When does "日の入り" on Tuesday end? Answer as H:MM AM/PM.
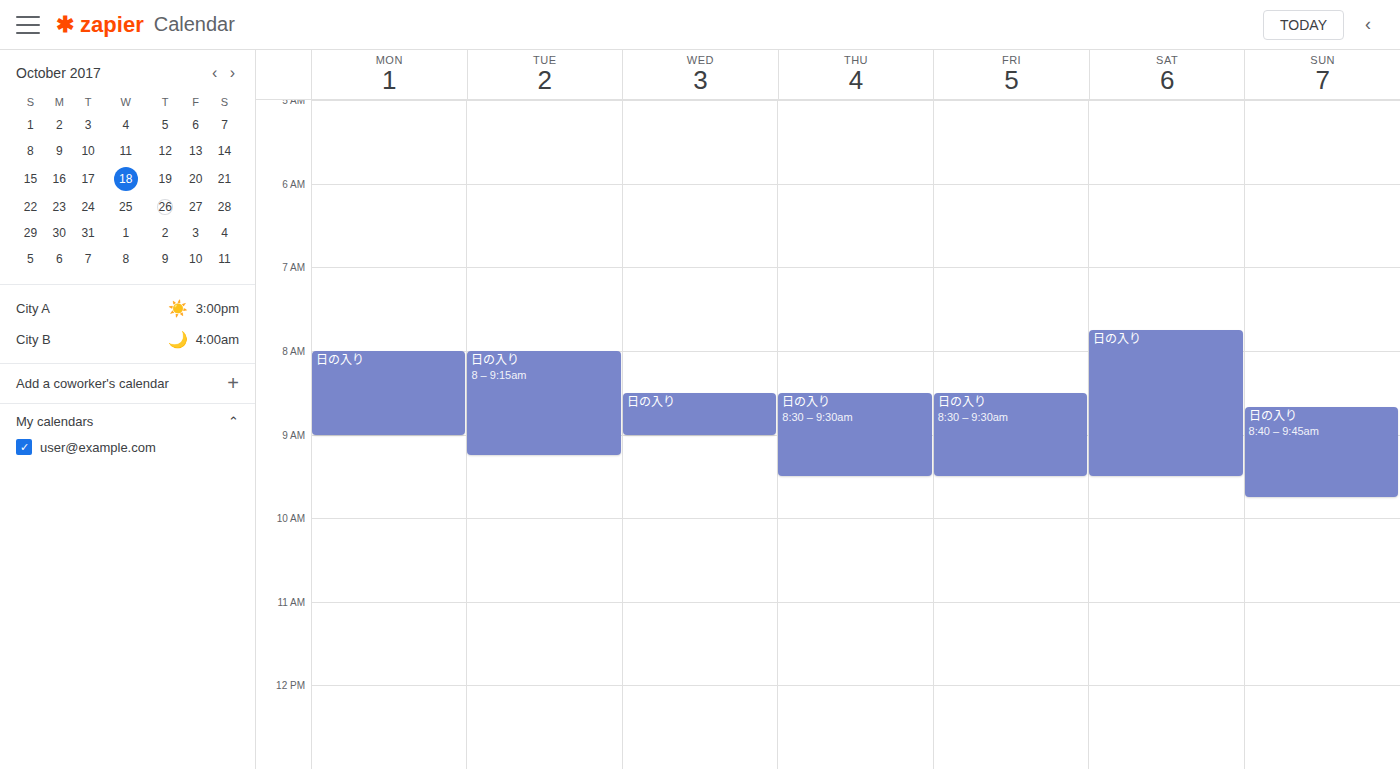
9:15 AM